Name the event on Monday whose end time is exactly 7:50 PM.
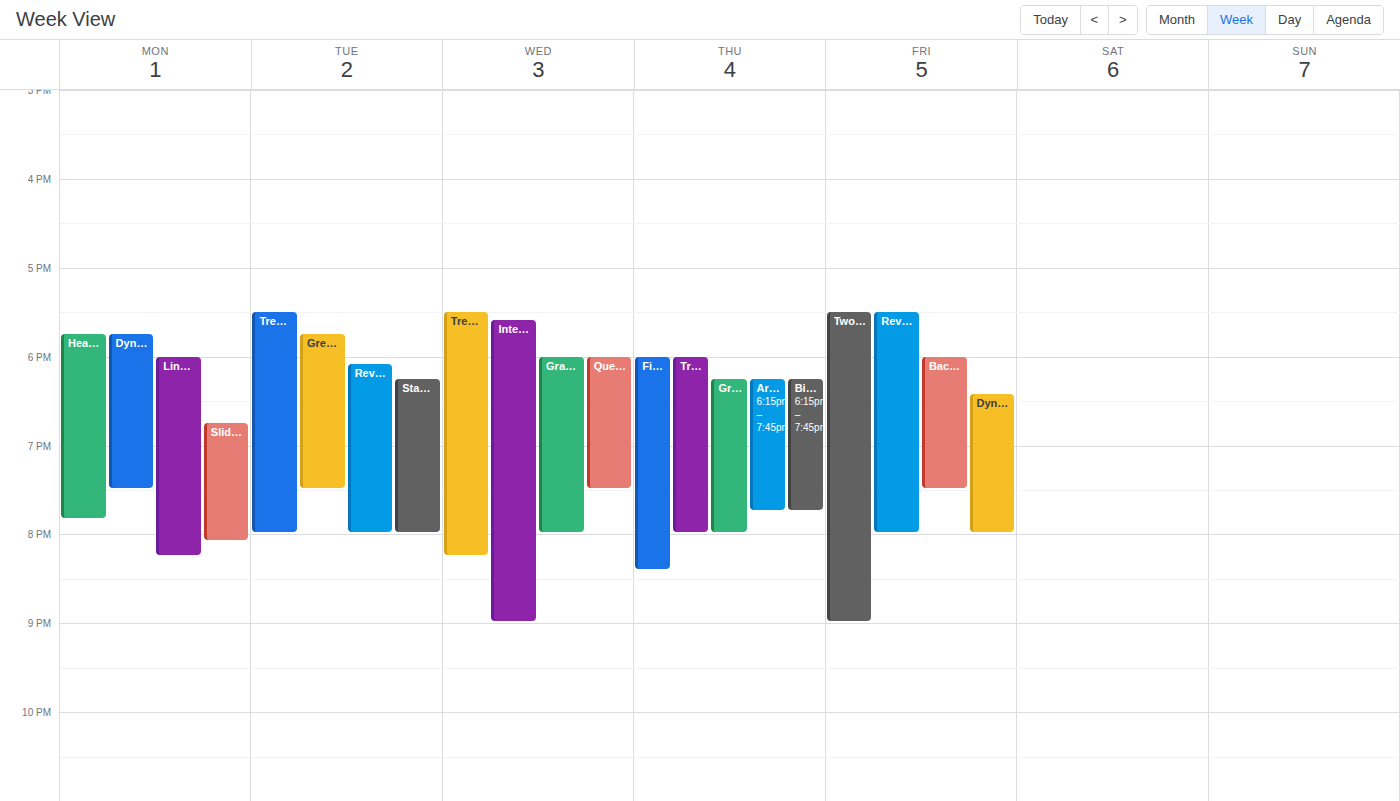
"Heaps & Priority Queue"